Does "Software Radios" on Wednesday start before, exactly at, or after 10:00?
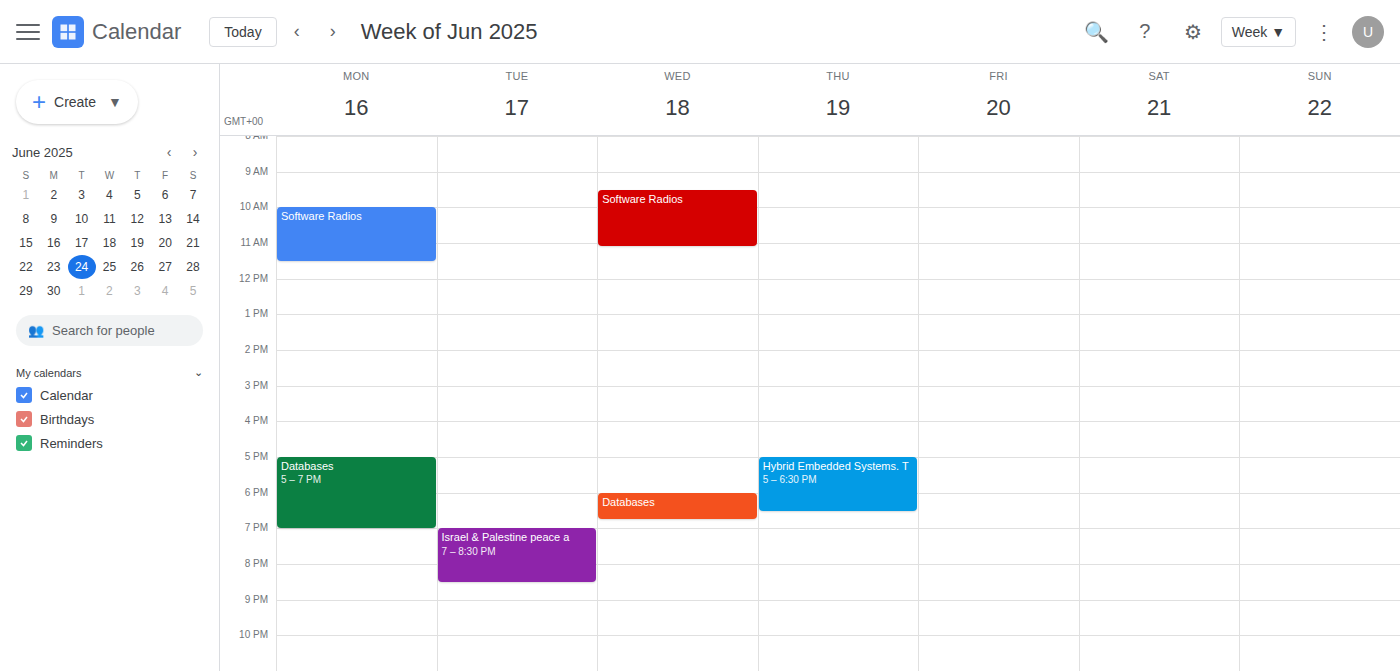
09:30 -- before 10:00, 30 minutes above the 10:00 line.